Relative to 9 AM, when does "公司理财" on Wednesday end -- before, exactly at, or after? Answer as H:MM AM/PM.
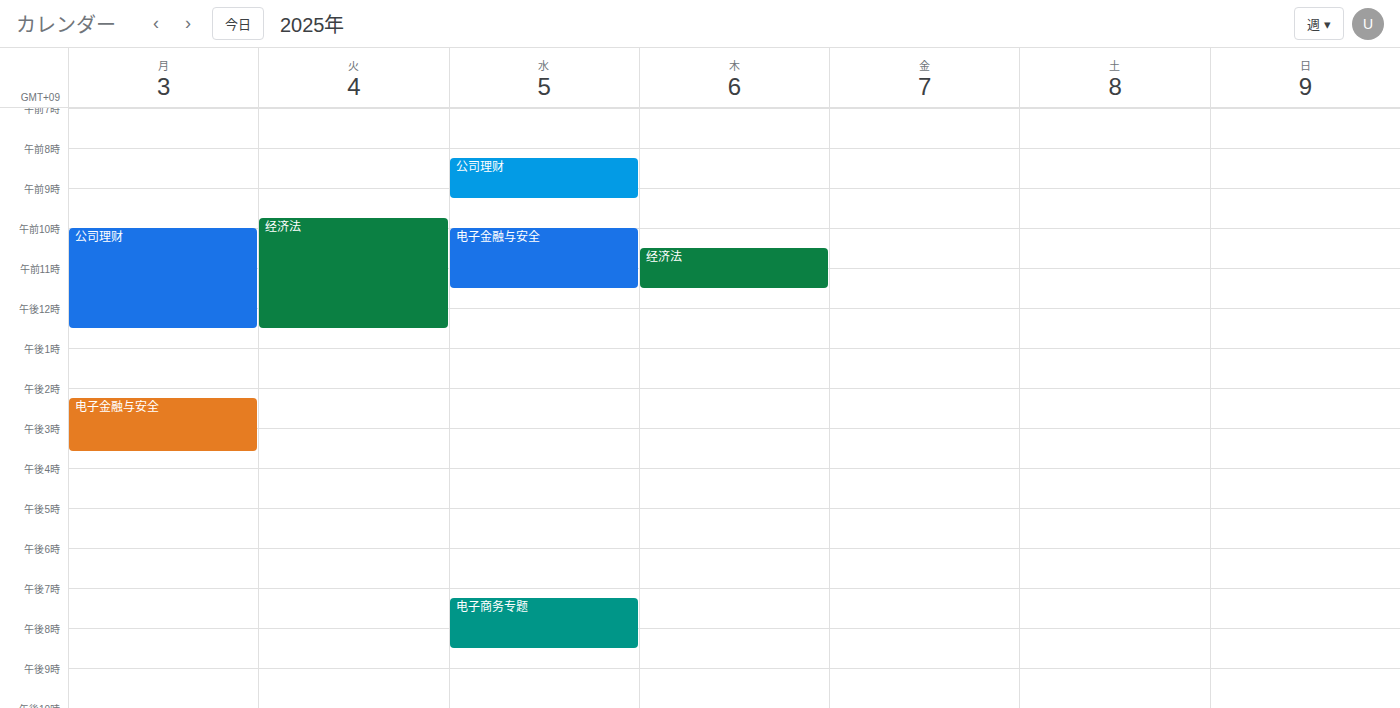
9:15 AM -- after 9 AM, 15 minutes below the 9 AM line.